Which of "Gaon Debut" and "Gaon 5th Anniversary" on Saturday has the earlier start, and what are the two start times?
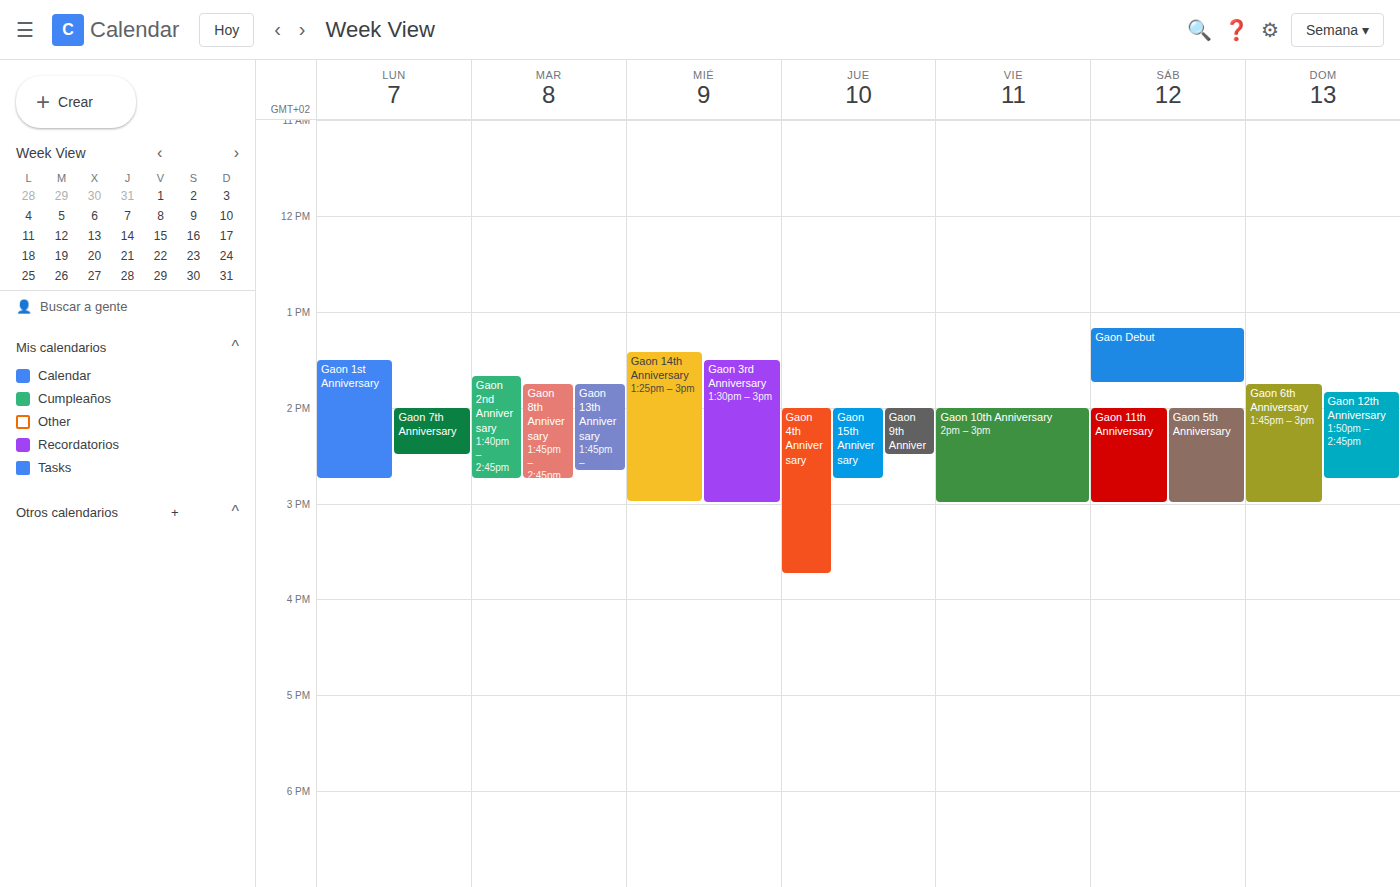
"Gaon Debut" 1:10 PM; "Gaon 5th Anniversary" 2:00 PM.